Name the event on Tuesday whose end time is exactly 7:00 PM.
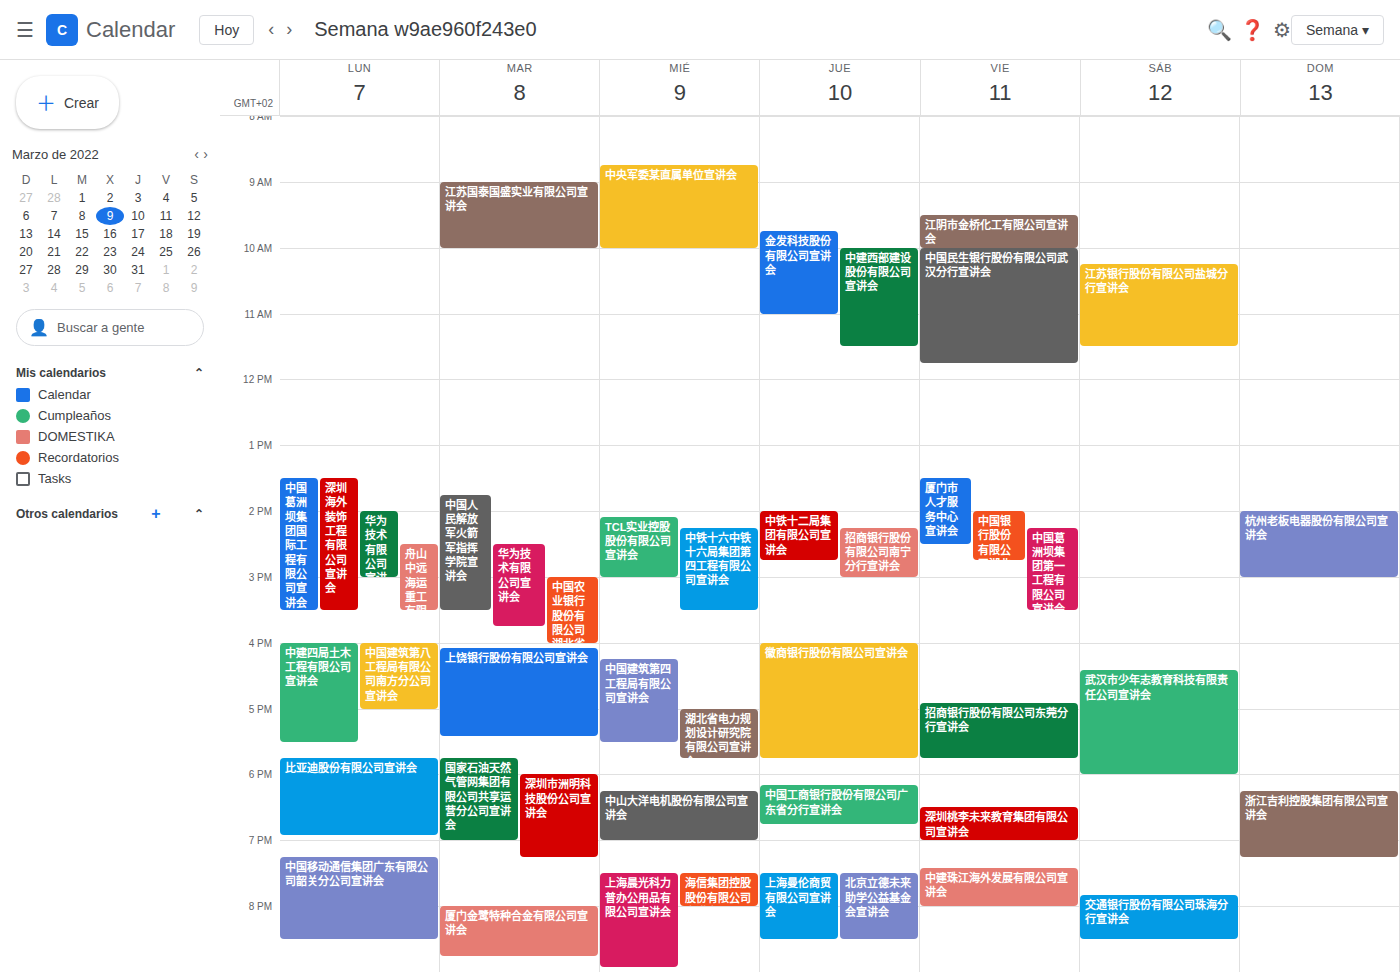
"国家石油天然气管网集团有限公司共享运营分公司宣讲会"